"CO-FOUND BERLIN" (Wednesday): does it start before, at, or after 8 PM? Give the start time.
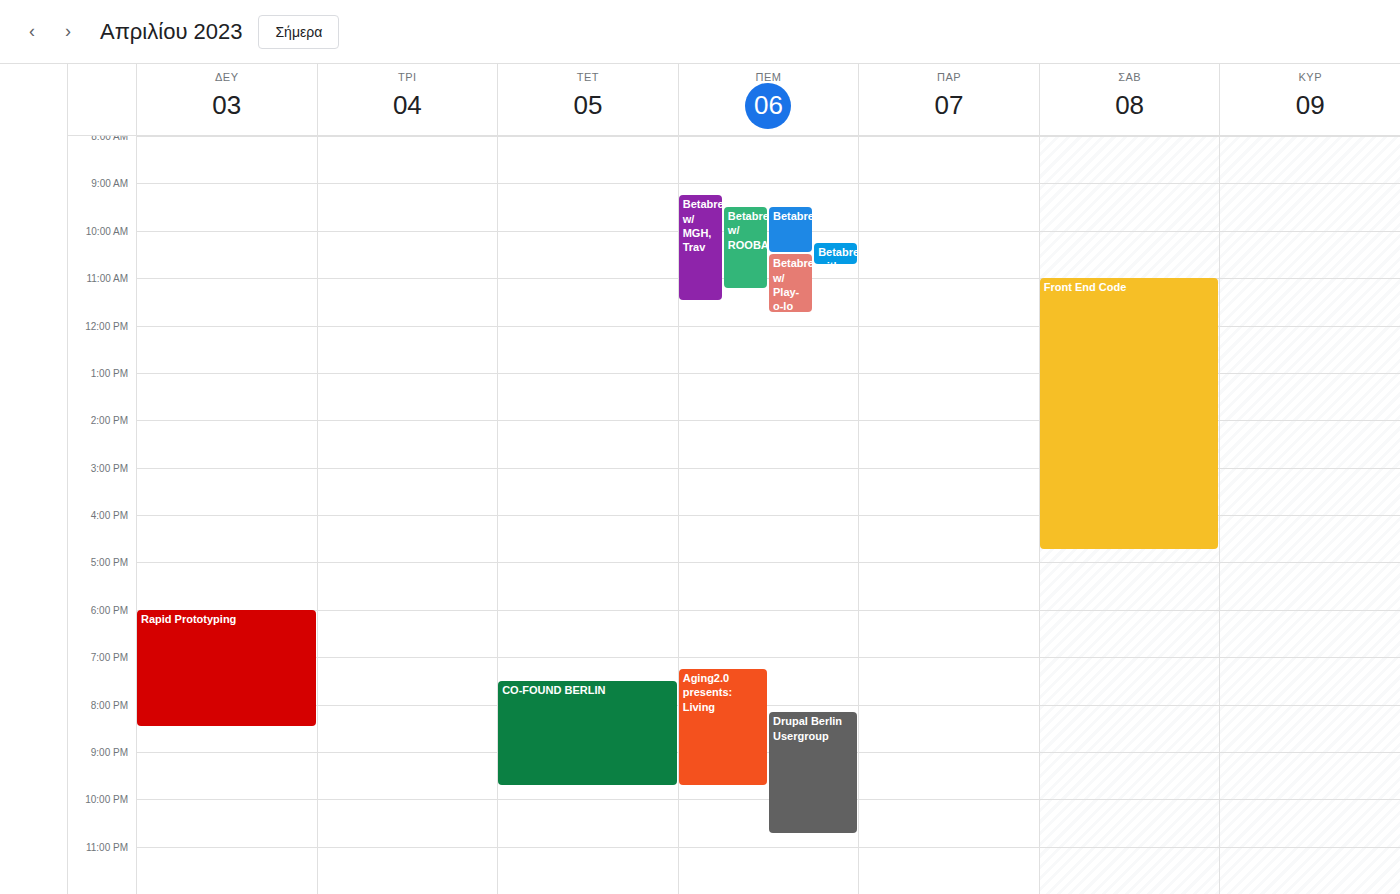
7:30 PM -- before 8 PM, 30 minutes above the 8 PM line.